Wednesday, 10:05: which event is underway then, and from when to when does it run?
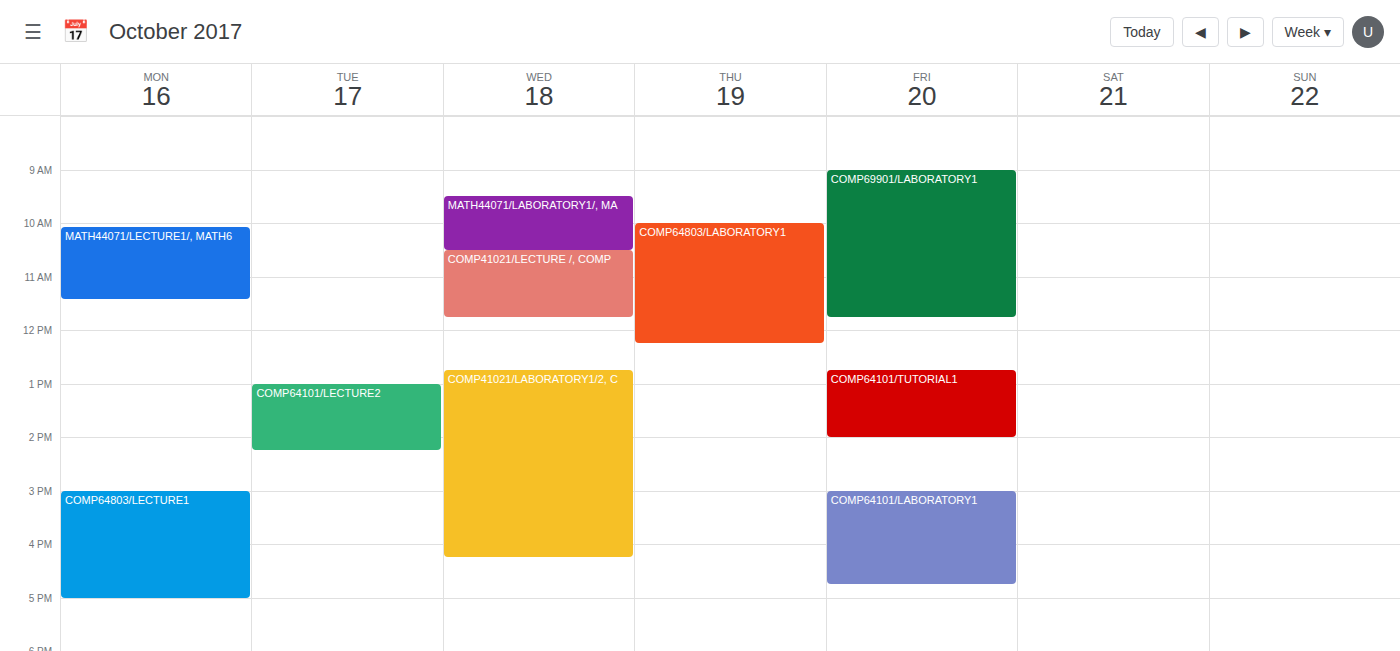
"MATH44071/LABORATORY1/, MA", 09:30 to 10:30